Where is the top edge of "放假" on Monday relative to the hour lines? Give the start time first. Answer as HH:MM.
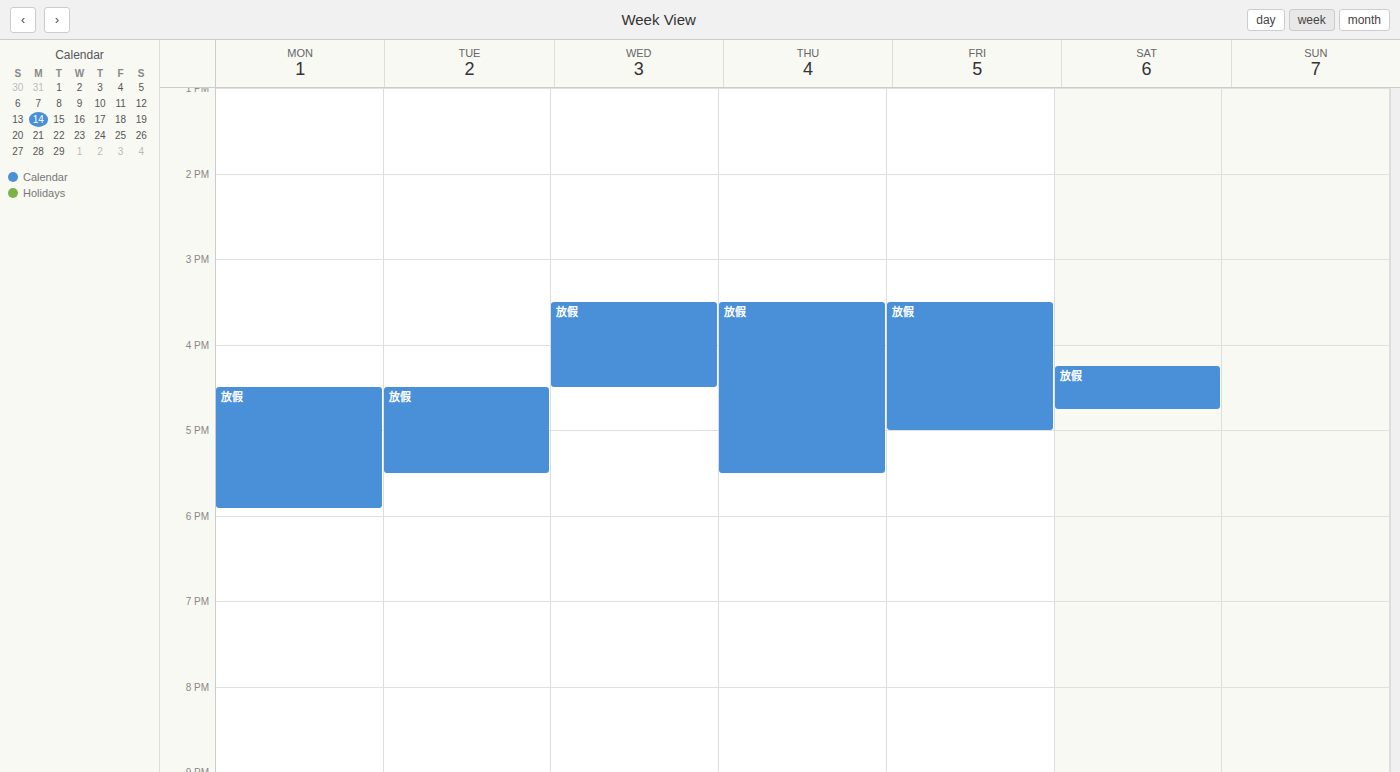
16:30 -- halfway between the 16:00 and 17:00 lines.